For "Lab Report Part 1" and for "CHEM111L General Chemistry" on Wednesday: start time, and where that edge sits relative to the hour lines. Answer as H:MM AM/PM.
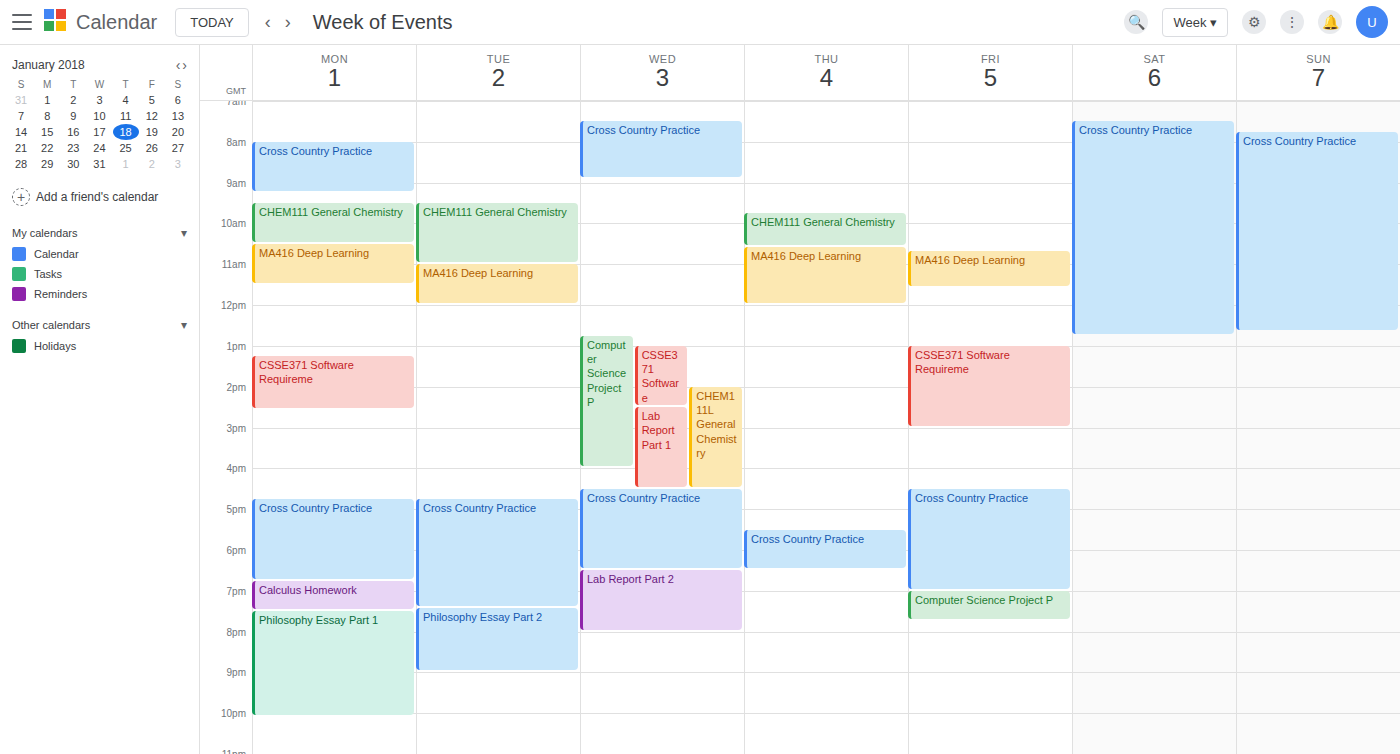
"Lab Report Part 1": 2:30 PM, halfway between the 2 PM and 3 PM lines. "CHEM111L General Chemistry": 2:00 PM, exactly on the 2 PM line.